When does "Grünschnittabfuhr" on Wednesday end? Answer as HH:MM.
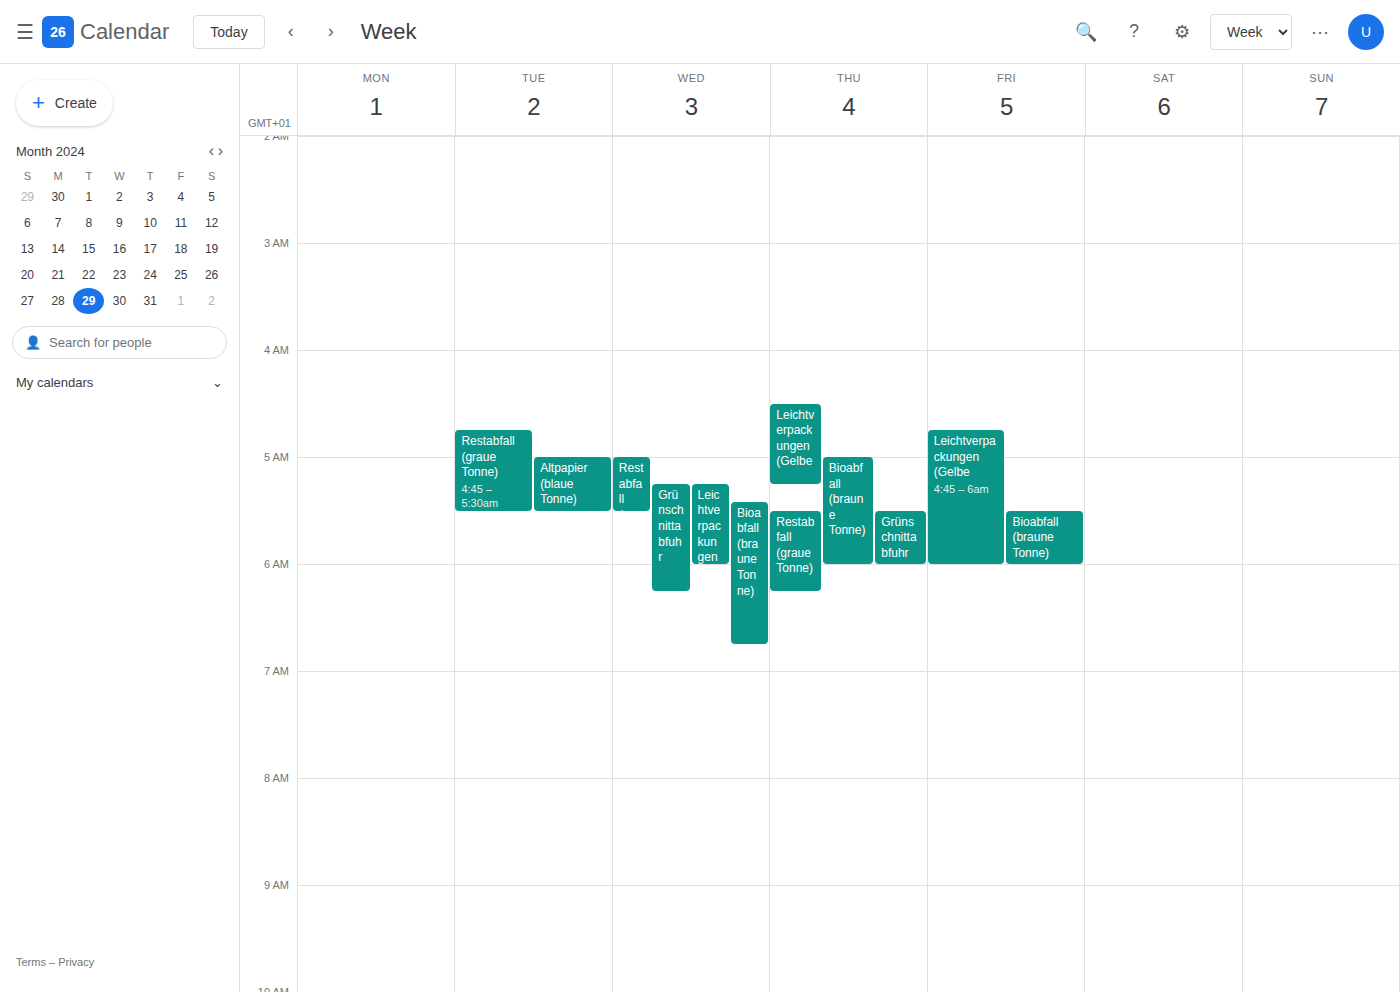
06:15